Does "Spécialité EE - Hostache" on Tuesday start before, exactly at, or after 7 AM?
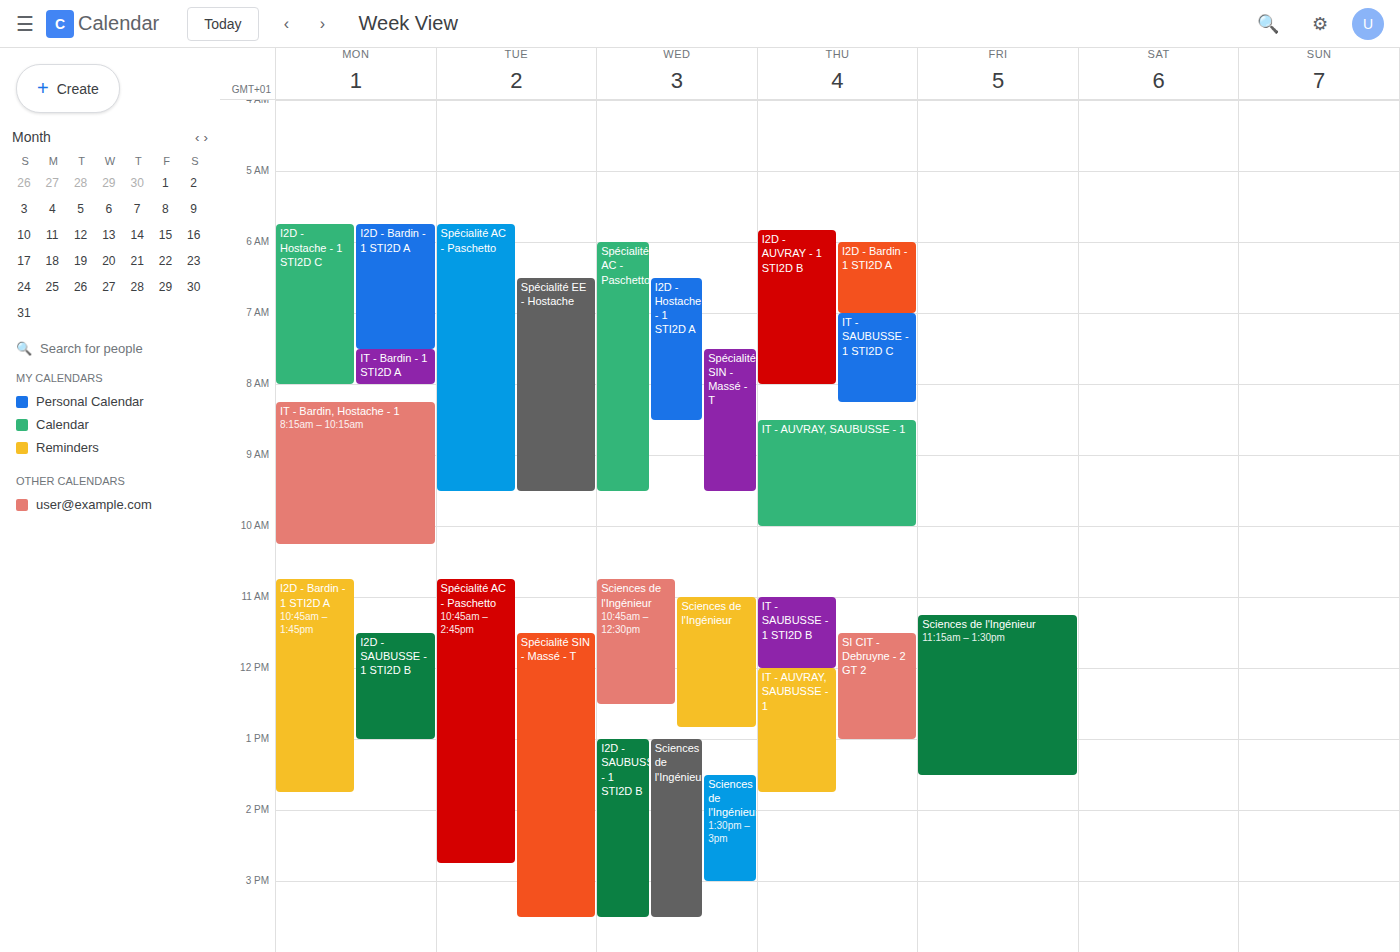
6:30 AM -- before 7 AM, 30 minutes above the 7 AM line.